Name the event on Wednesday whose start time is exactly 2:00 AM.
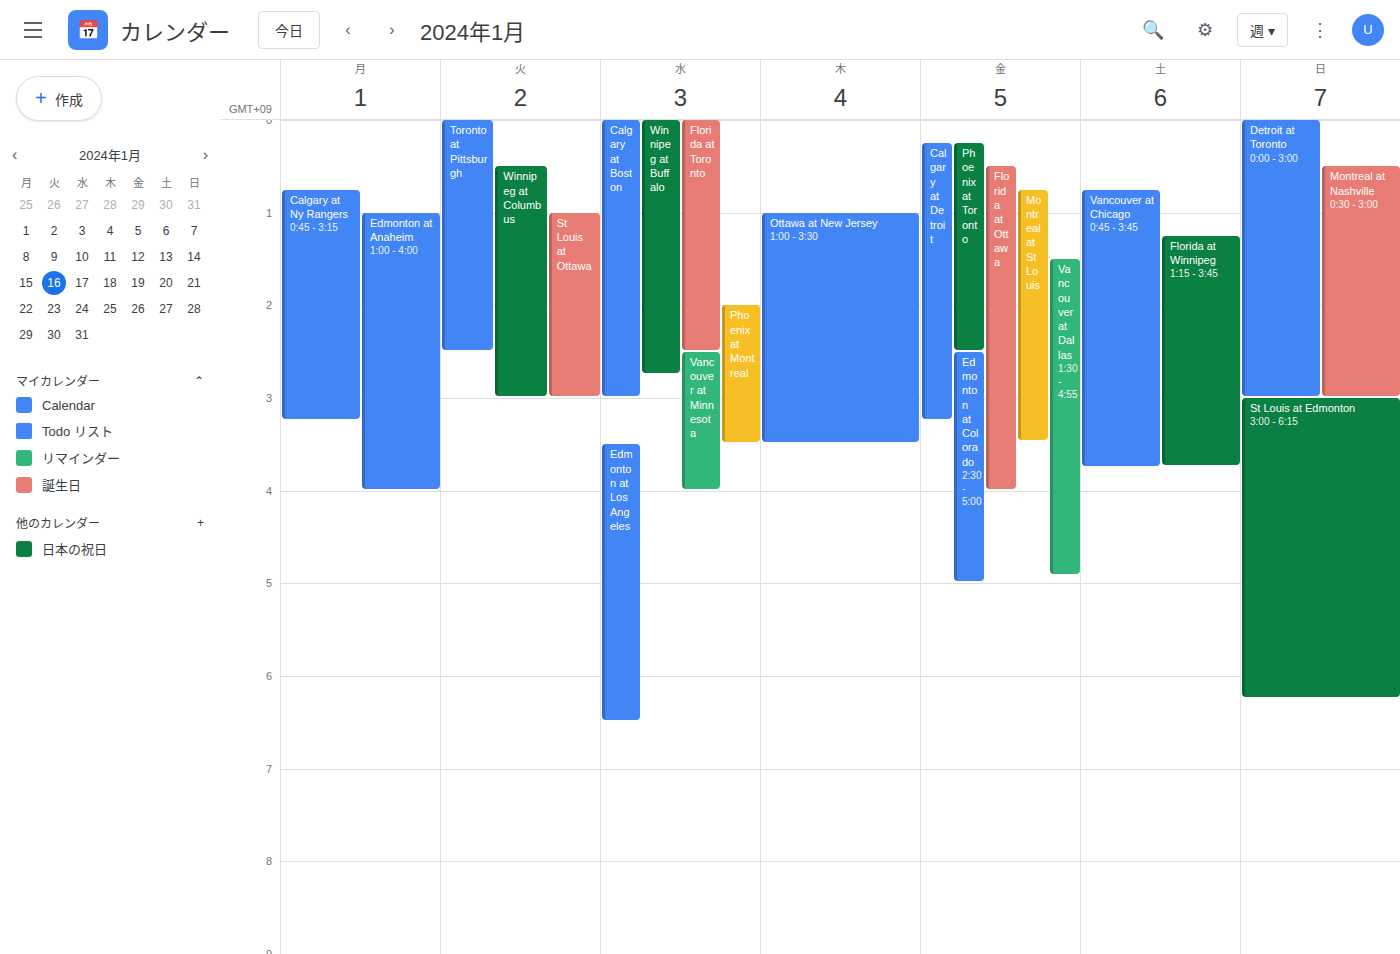
"Phoenix at Montreal"